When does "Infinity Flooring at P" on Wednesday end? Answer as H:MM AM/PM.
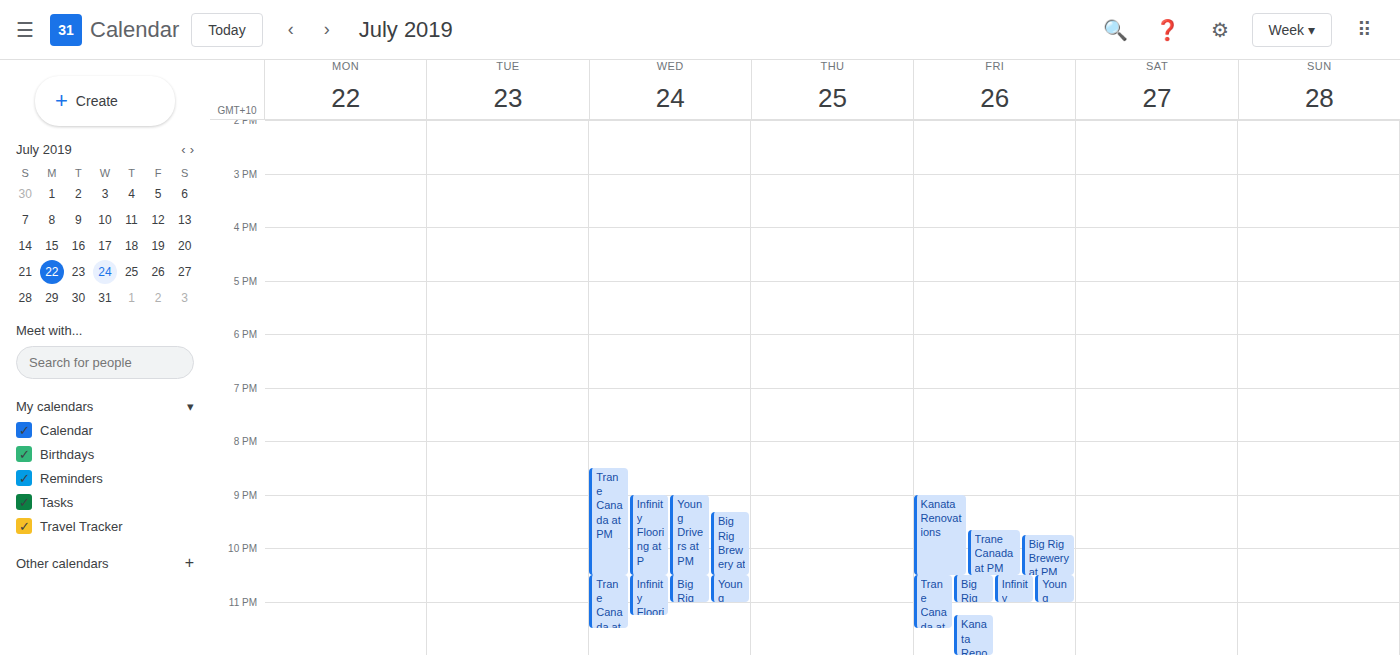
10:30 PM